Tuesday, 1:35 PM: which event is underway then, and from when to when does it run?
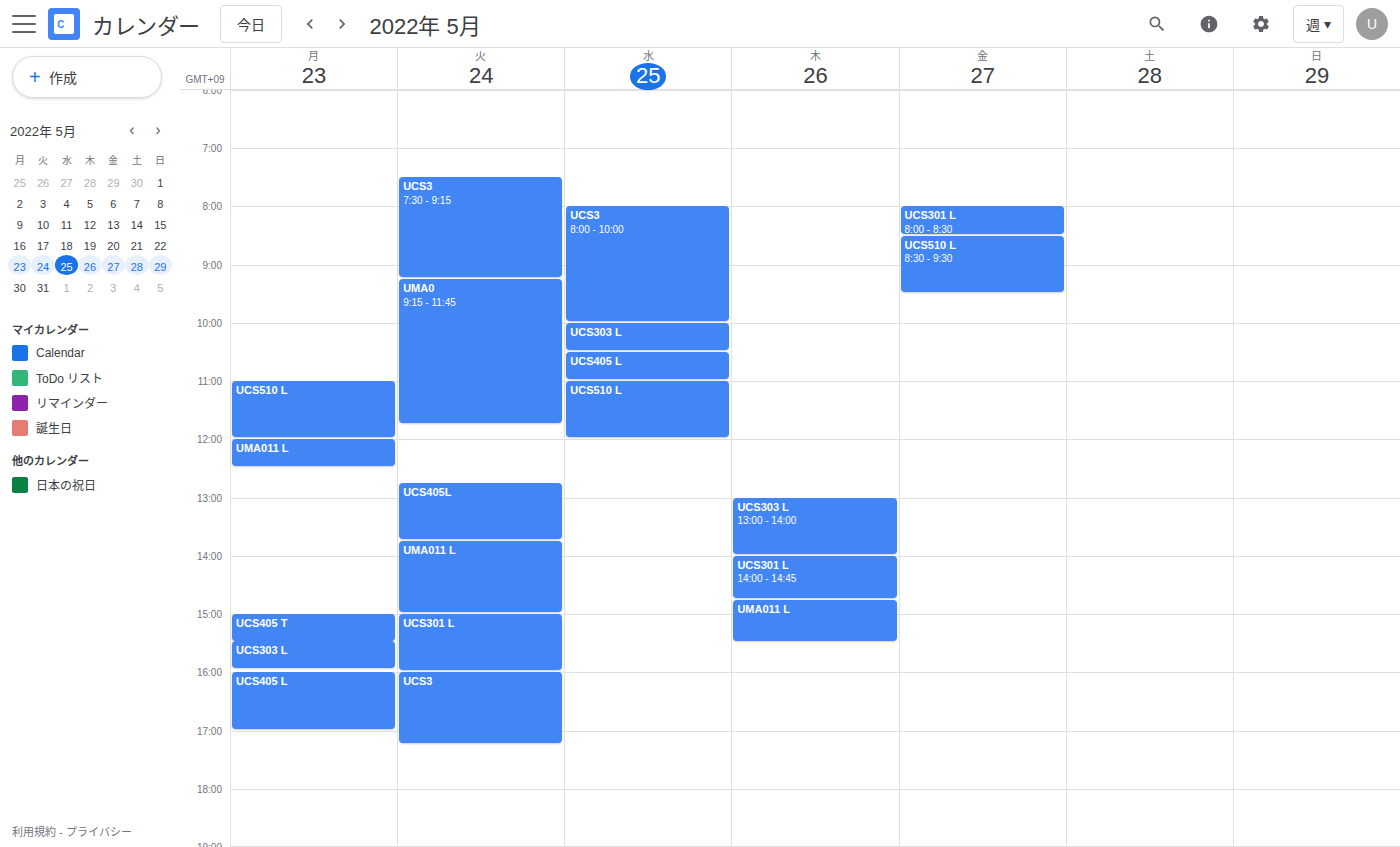
"UCS405L", 12:45 PM to 1:45 PM